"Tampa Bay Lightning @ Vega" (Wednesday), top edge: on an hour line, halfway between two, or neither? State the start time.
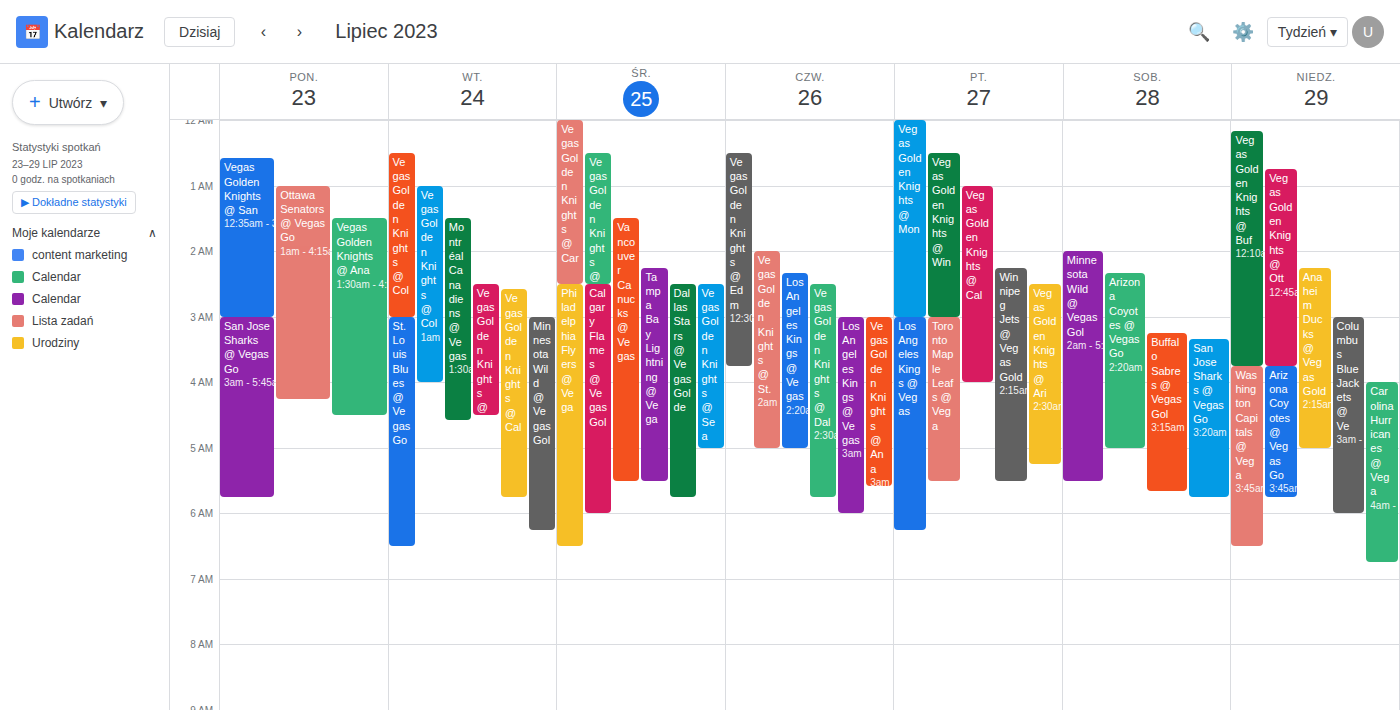
2:15 AM -- neither: a quarter of the way from the 2 AM line to the 3 AM line.